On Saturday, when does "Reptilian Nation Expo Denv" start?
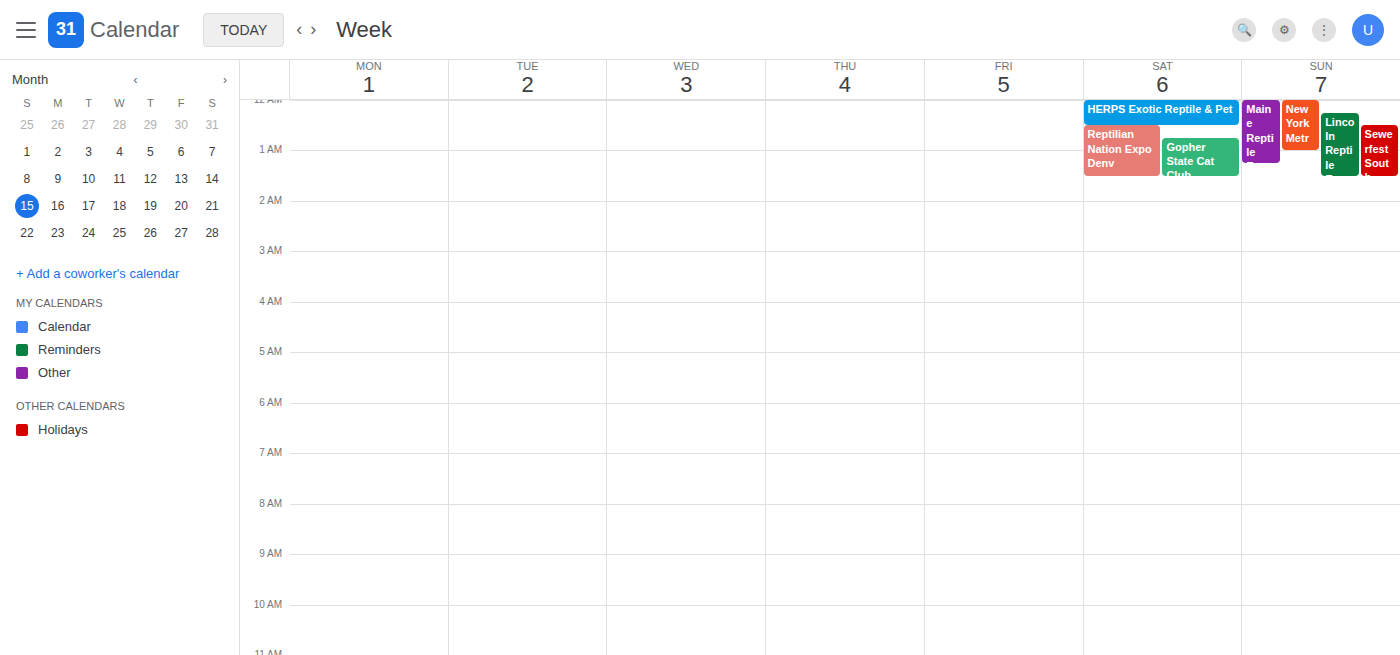
12:30 AM